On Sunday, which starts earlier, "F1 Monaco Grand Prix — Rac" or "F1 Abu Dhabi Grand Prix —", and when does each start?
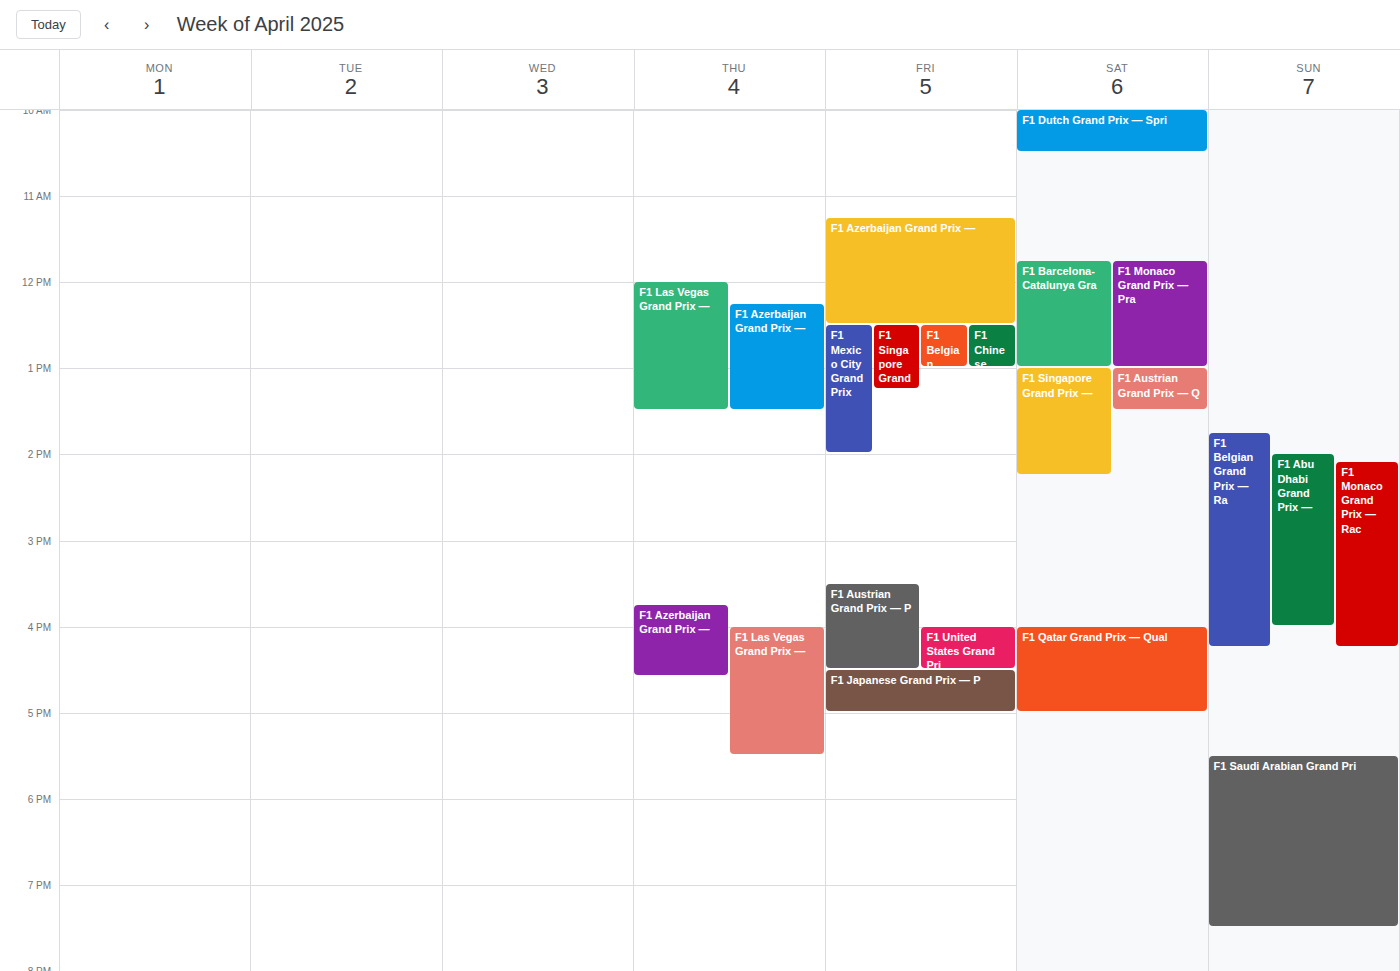
"F1 Abu Dhabi Grand Prix —" 2:00 PM; "F1 Monaco Grand Prix — Rac" 2:05 PM.